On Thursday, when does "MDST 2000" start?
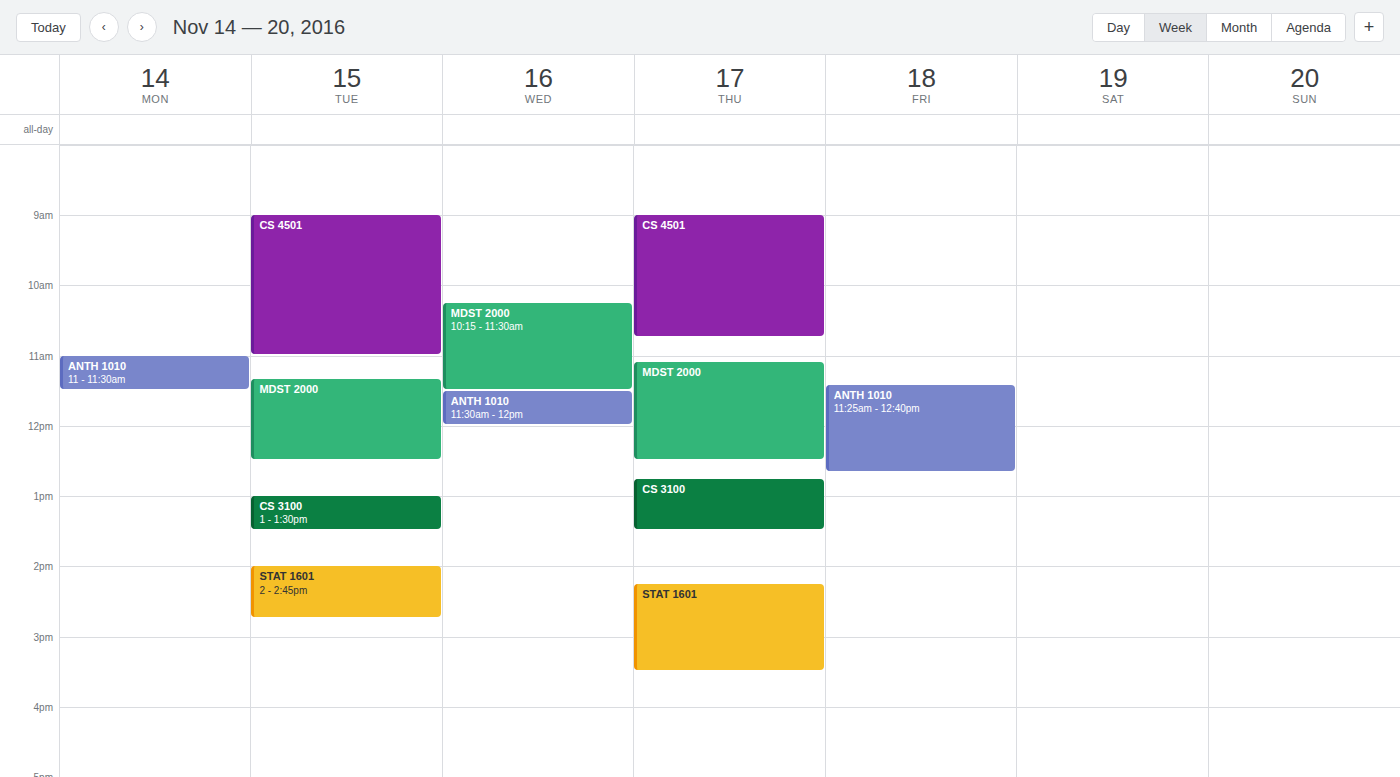
11:05 AM